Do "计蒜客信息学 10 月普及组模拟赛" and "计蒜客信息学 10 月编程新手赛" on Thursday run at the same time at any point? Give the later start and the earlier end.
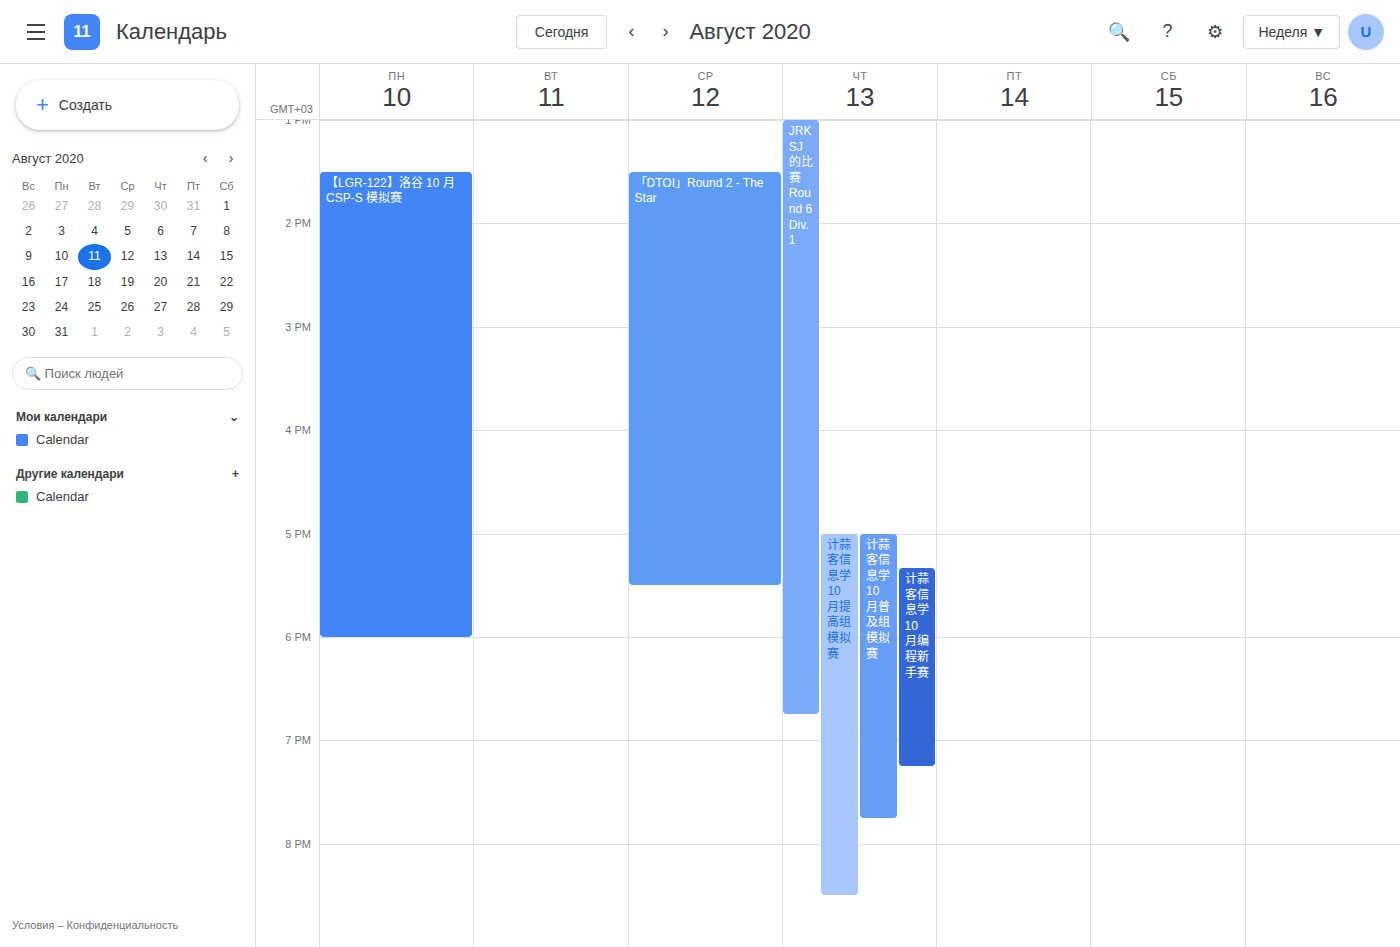
"计蒜客信息学 10 月编程新手赛" runs 5:20 PM to 7:15 PM, inside "计蒜客信息学 10 月普及组模拟赛" -- they overlap.